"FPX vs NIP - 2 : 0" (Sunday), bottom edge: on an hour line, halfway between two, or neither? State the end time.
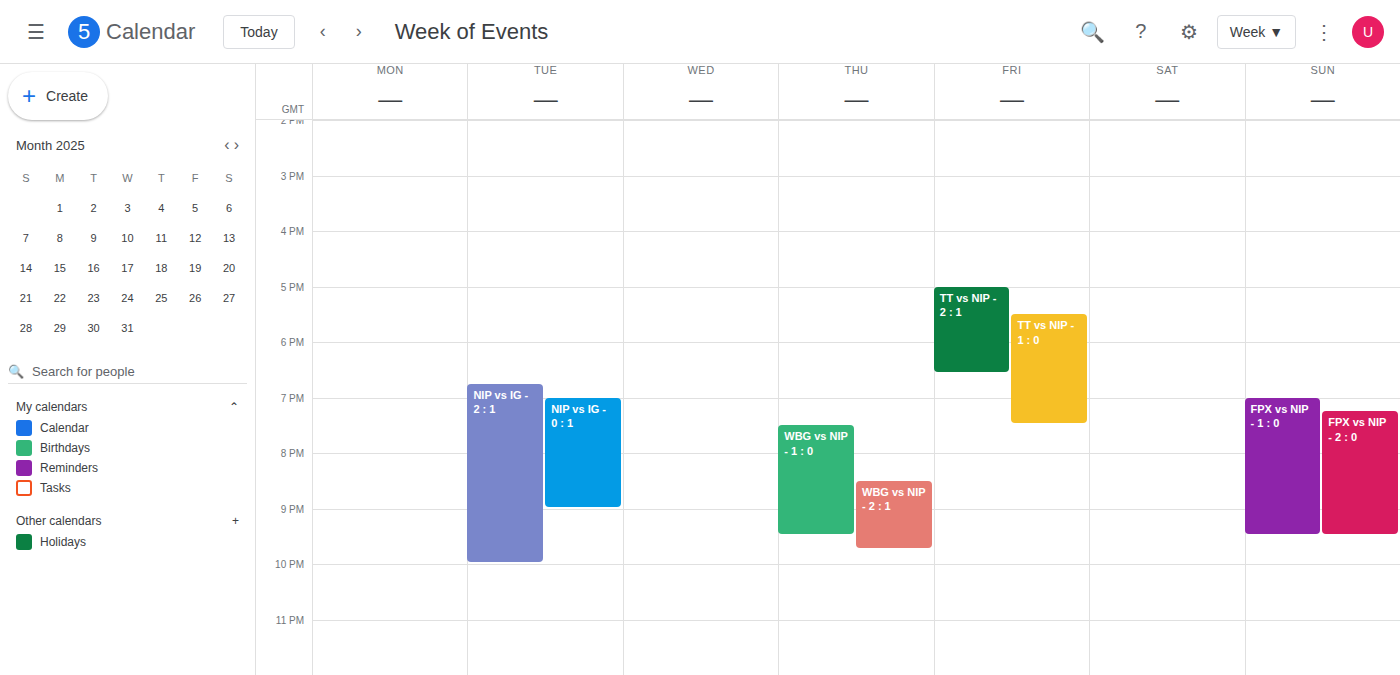
9:30 PM -- halfway between the 9 PM and 10 PM lines.